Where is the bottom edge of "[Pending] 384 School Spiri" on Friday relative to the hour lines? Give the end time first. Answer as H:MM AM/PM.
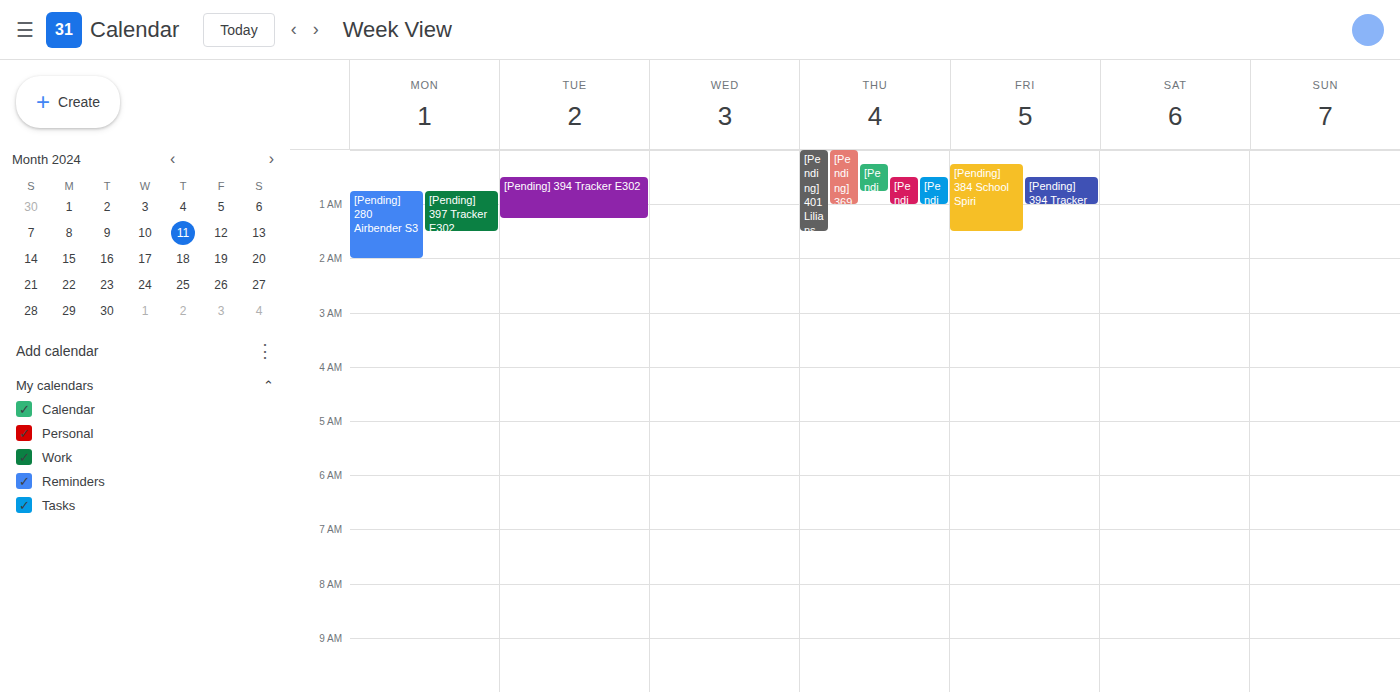
1:30 AM -- halfway between the 1 AM and 2 AM lines.